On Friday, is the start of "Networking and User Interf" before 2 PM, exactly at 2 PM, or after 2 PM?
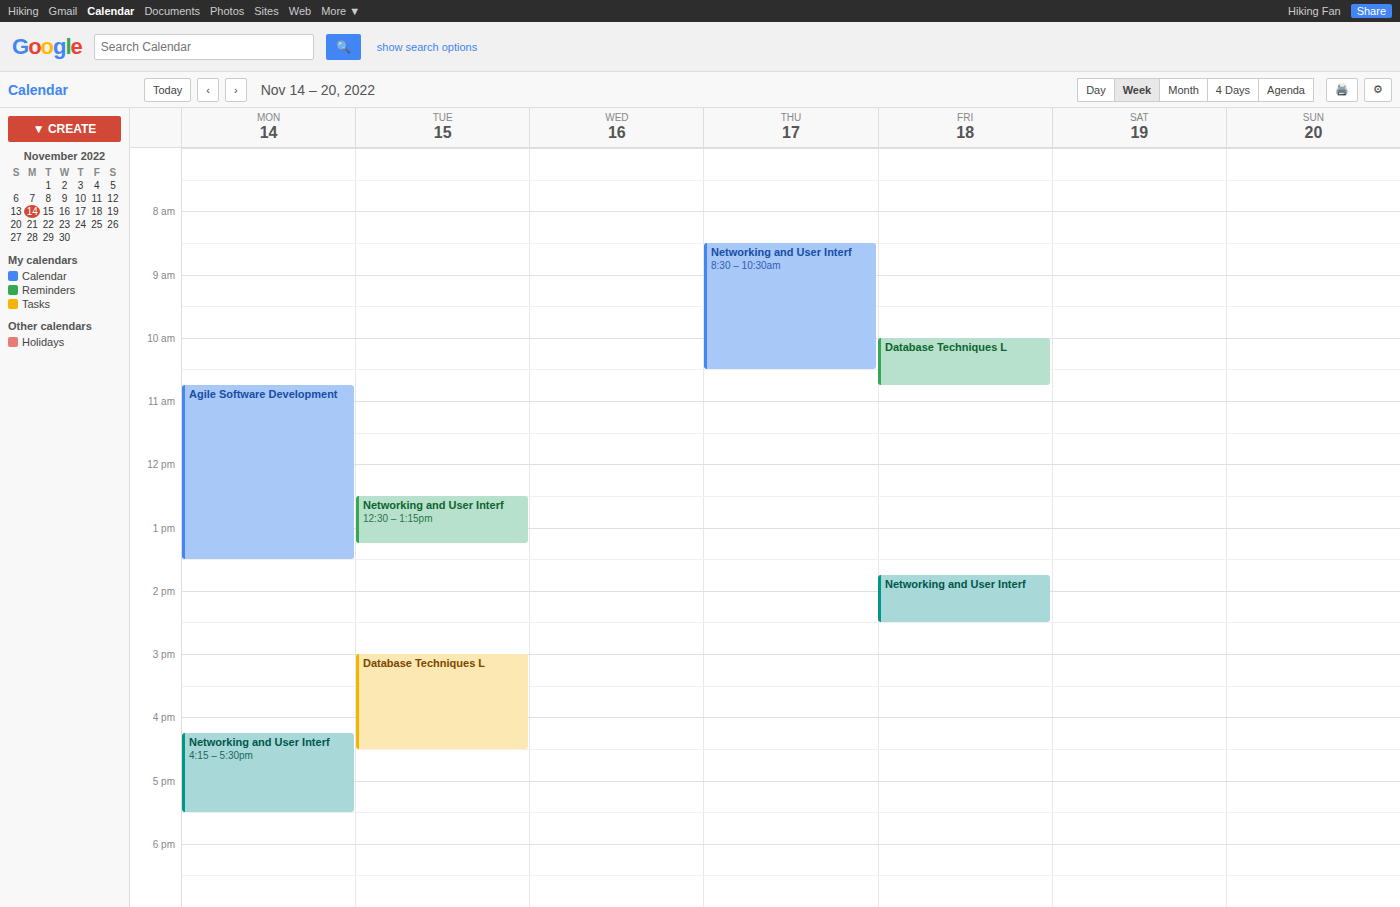
1:45 PM -- before 2 PM, 15 minutes above the 2 PM line.